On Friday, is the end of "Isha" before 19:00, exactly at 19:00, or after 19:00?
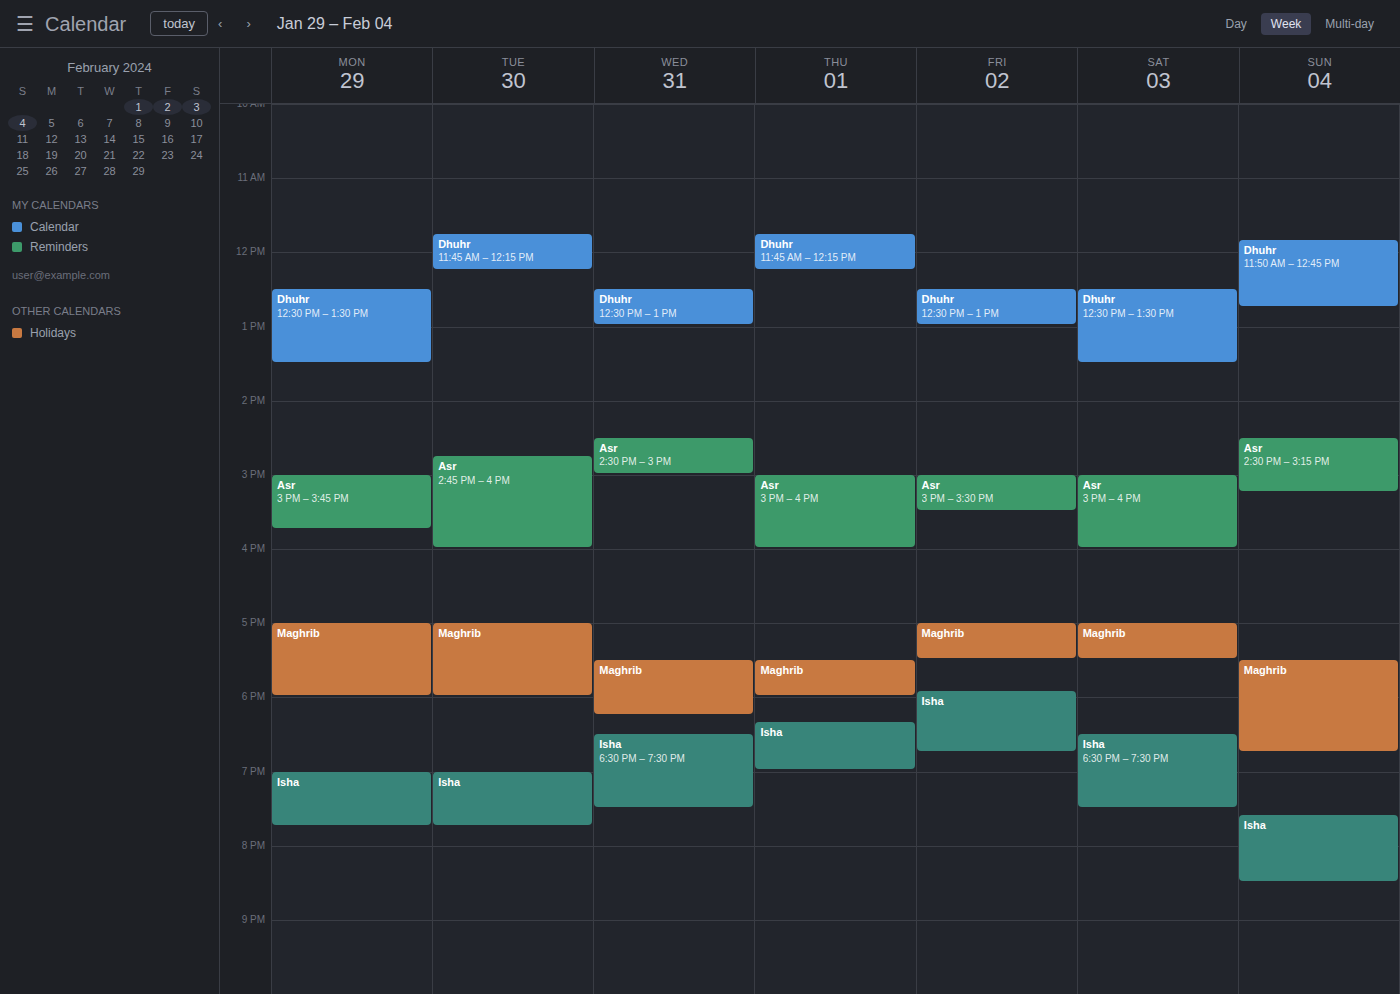
18:45 -- before 19:00, 15 minutes above the 19:00 line.